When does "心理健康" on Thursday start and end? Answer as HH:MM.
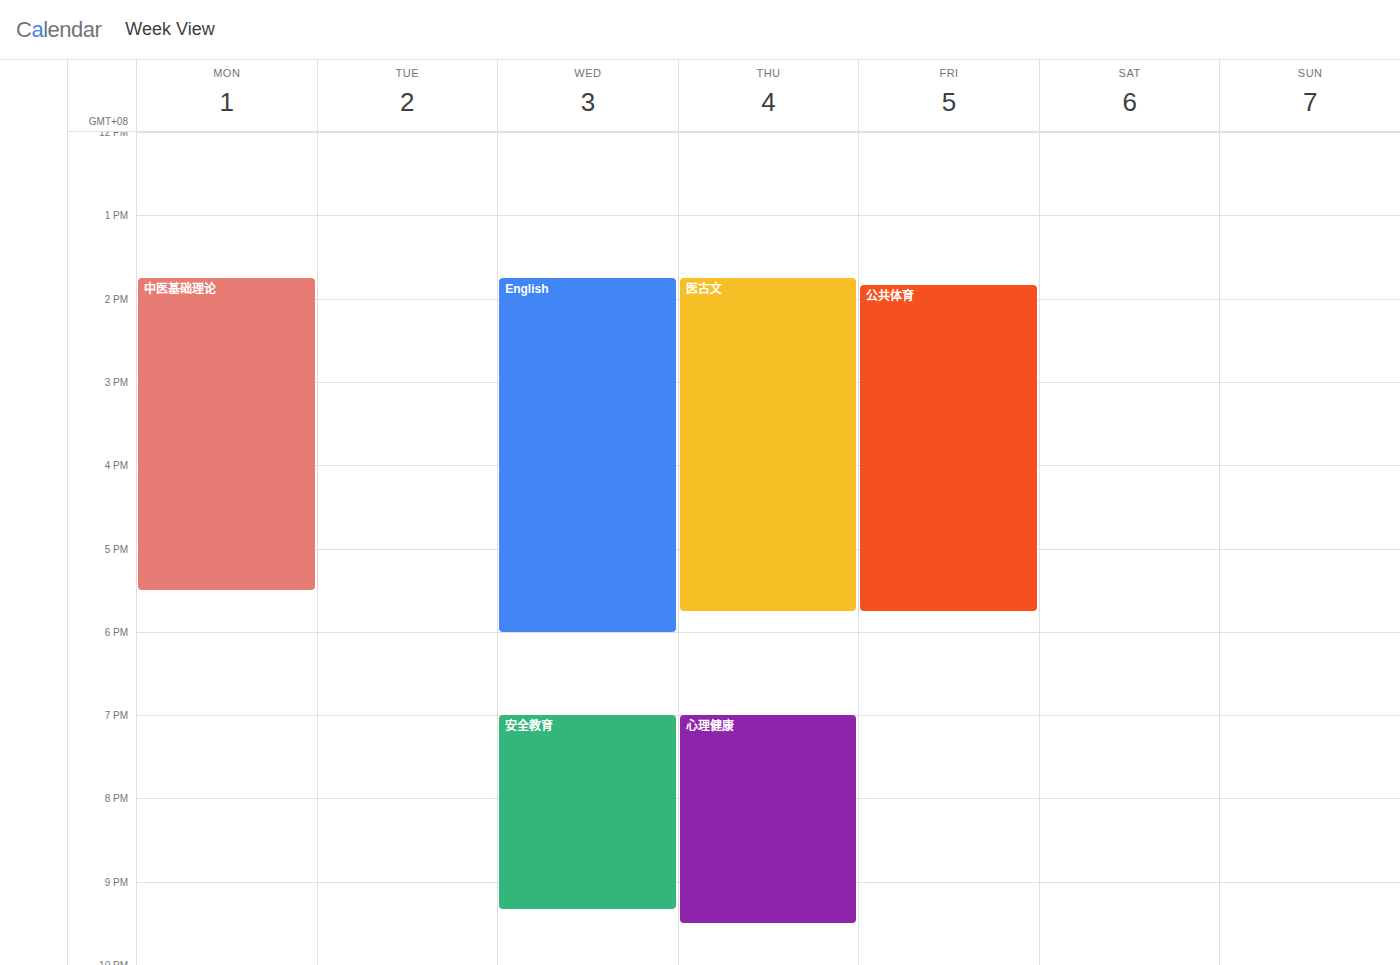
19:00 to 21:30